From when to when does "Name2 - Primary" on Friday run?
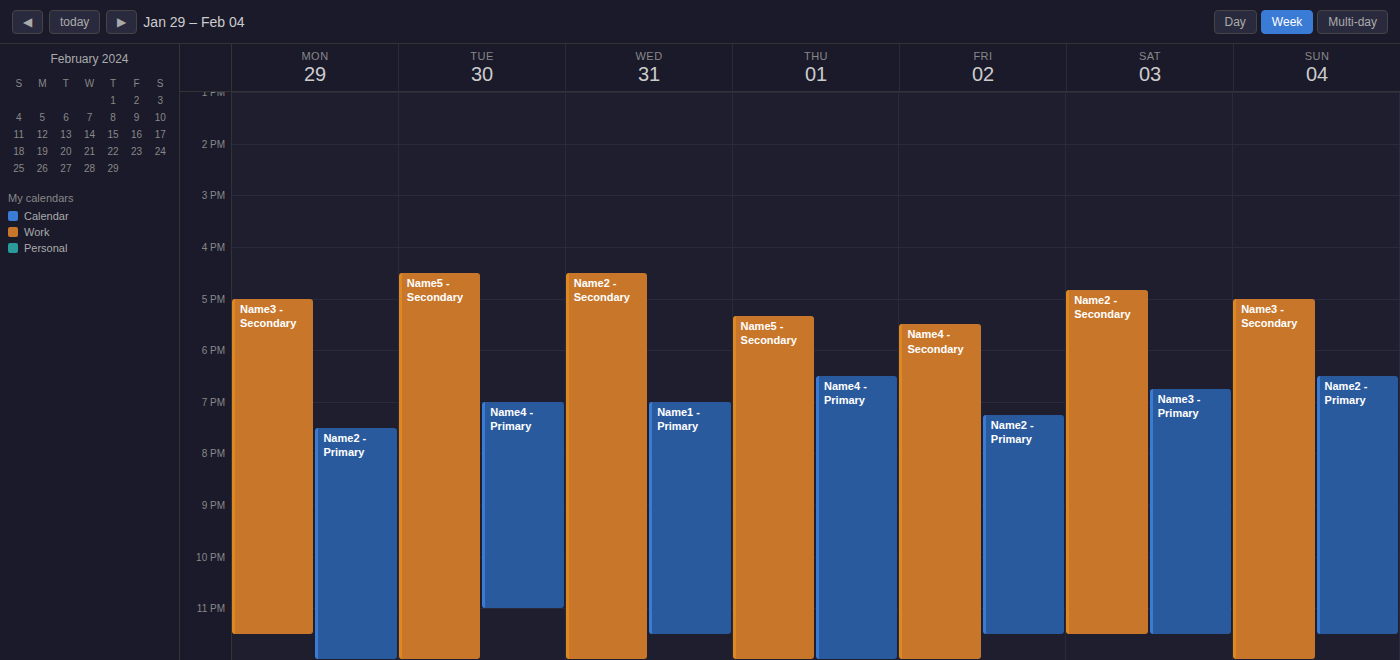
7:15 PM to 11:30 PM